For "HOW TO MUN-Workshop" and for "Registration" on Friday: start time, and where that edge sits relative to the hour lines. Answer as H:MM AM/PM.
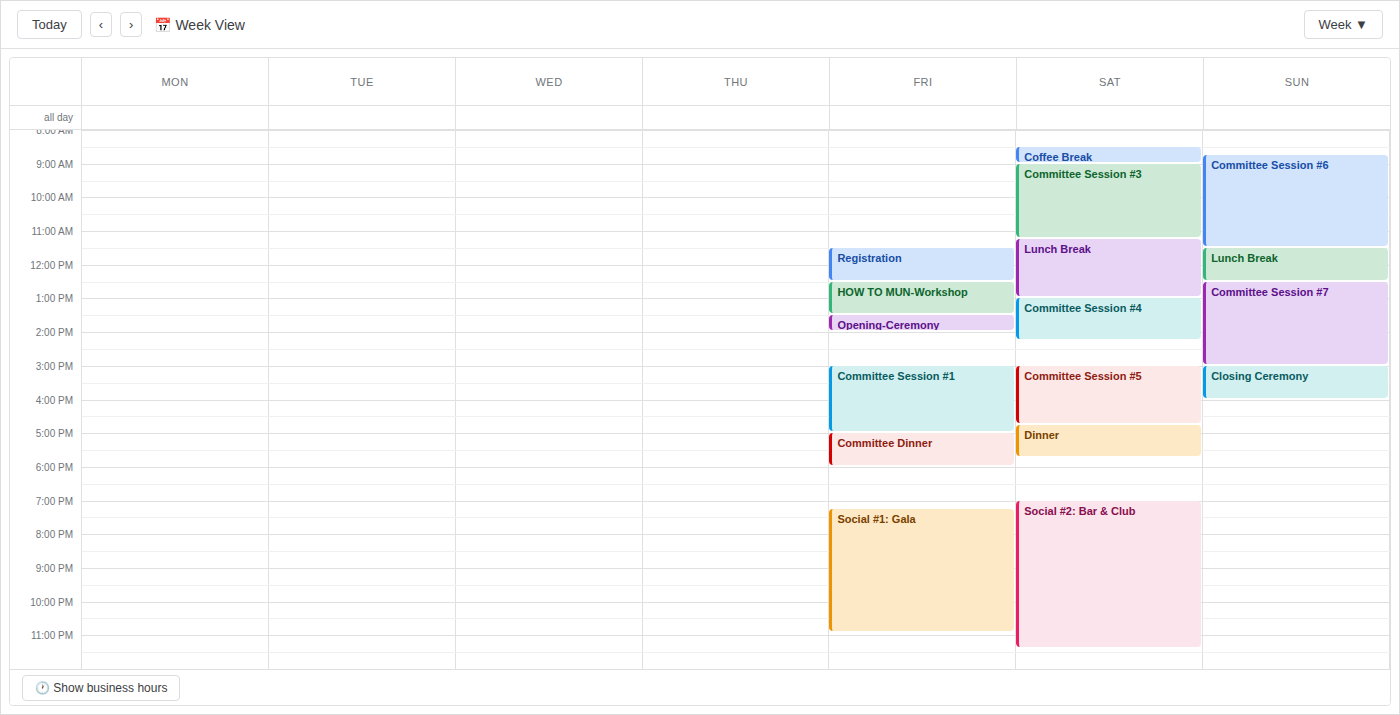
"HOW TO MUN-Workshop": 12:30 PM, halfway between the 12 PM and 1 PM lines. "Registration": 11:30 AM, halfway between the 11 AM and 12 PM lines.